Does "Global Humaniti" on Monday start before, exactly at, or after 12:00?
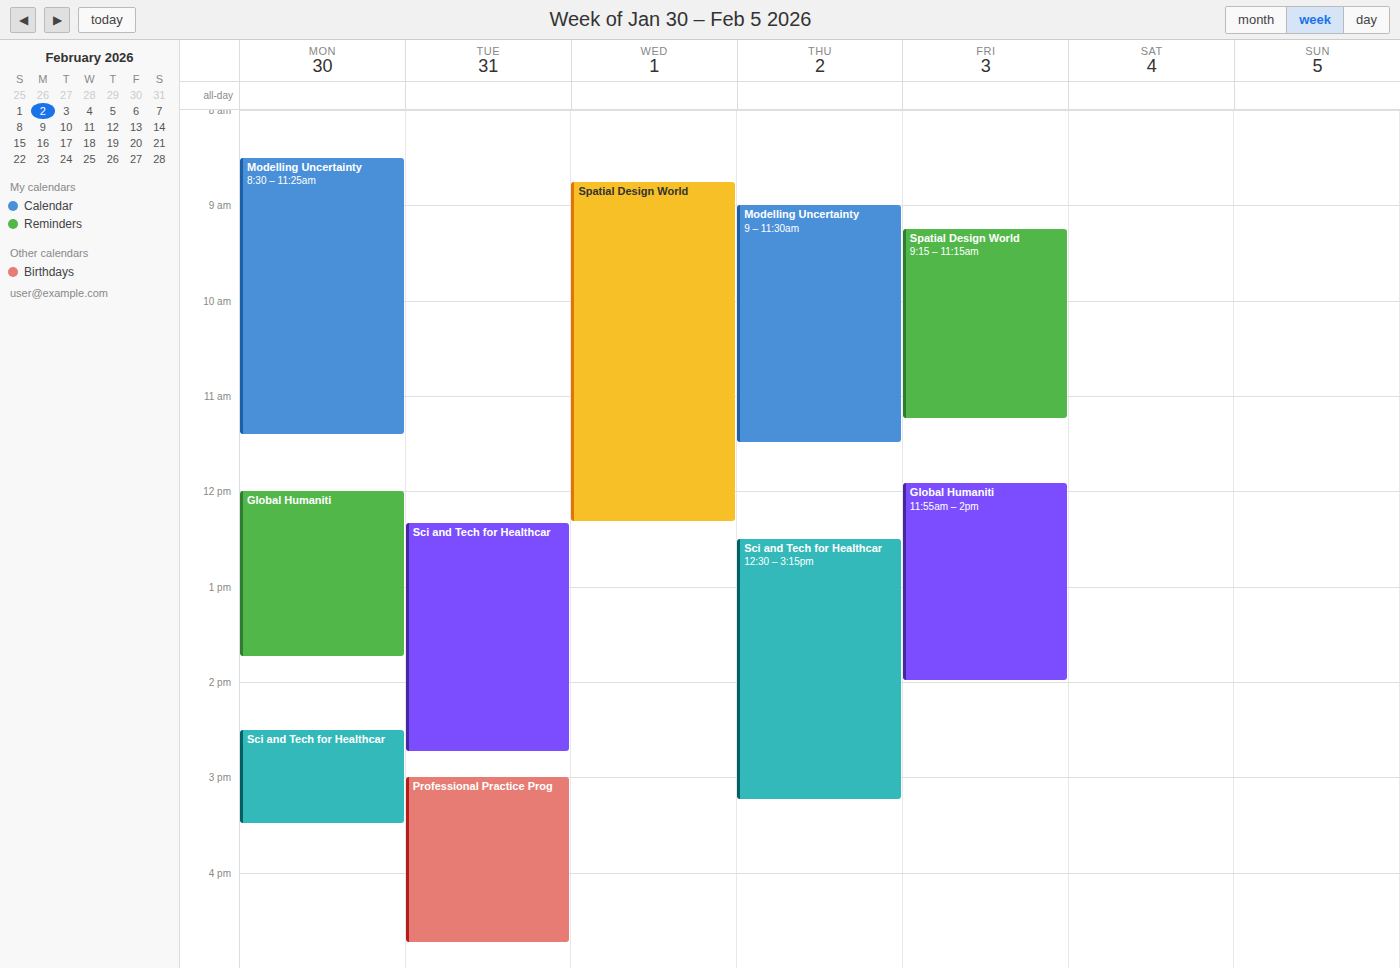
12:00 -- exactly at 12:00, on the 12:00 line.